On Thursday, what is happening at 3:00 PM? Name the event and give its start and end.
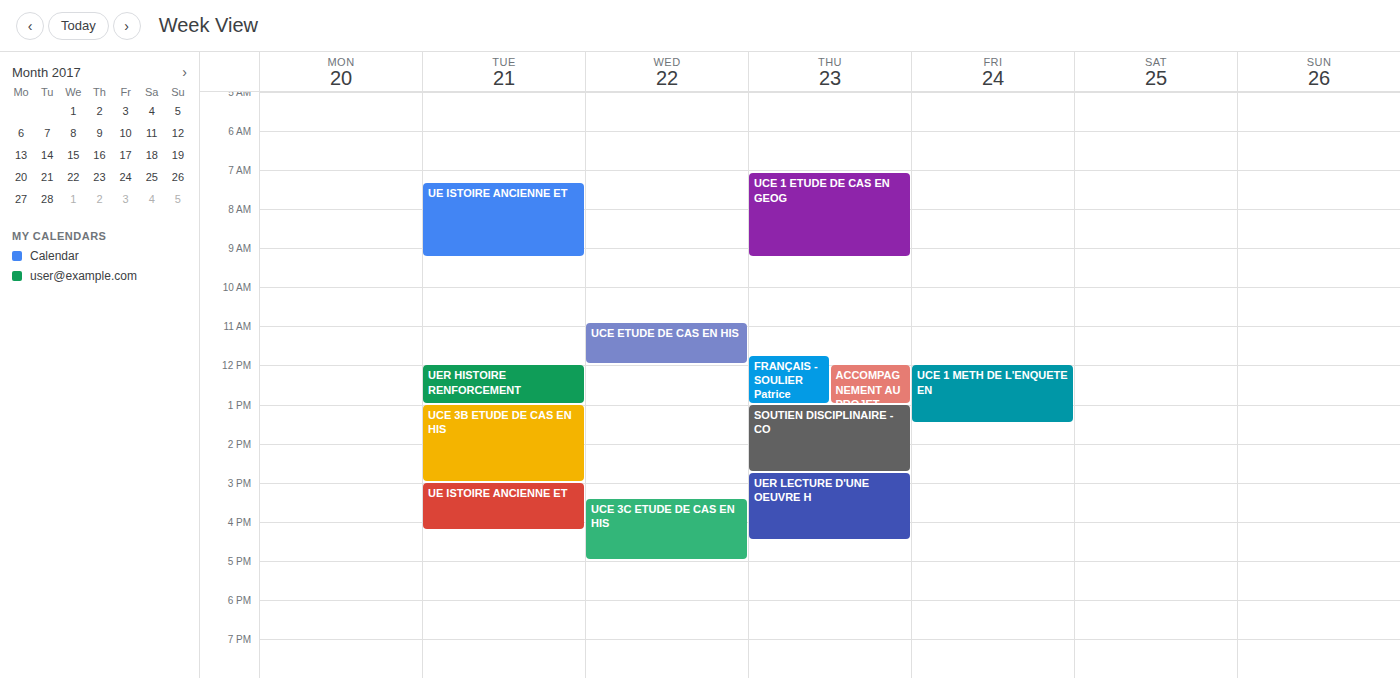
"UER LECTURE D'UNE OEUVRE H", 2:45 PM to 4:30 PM